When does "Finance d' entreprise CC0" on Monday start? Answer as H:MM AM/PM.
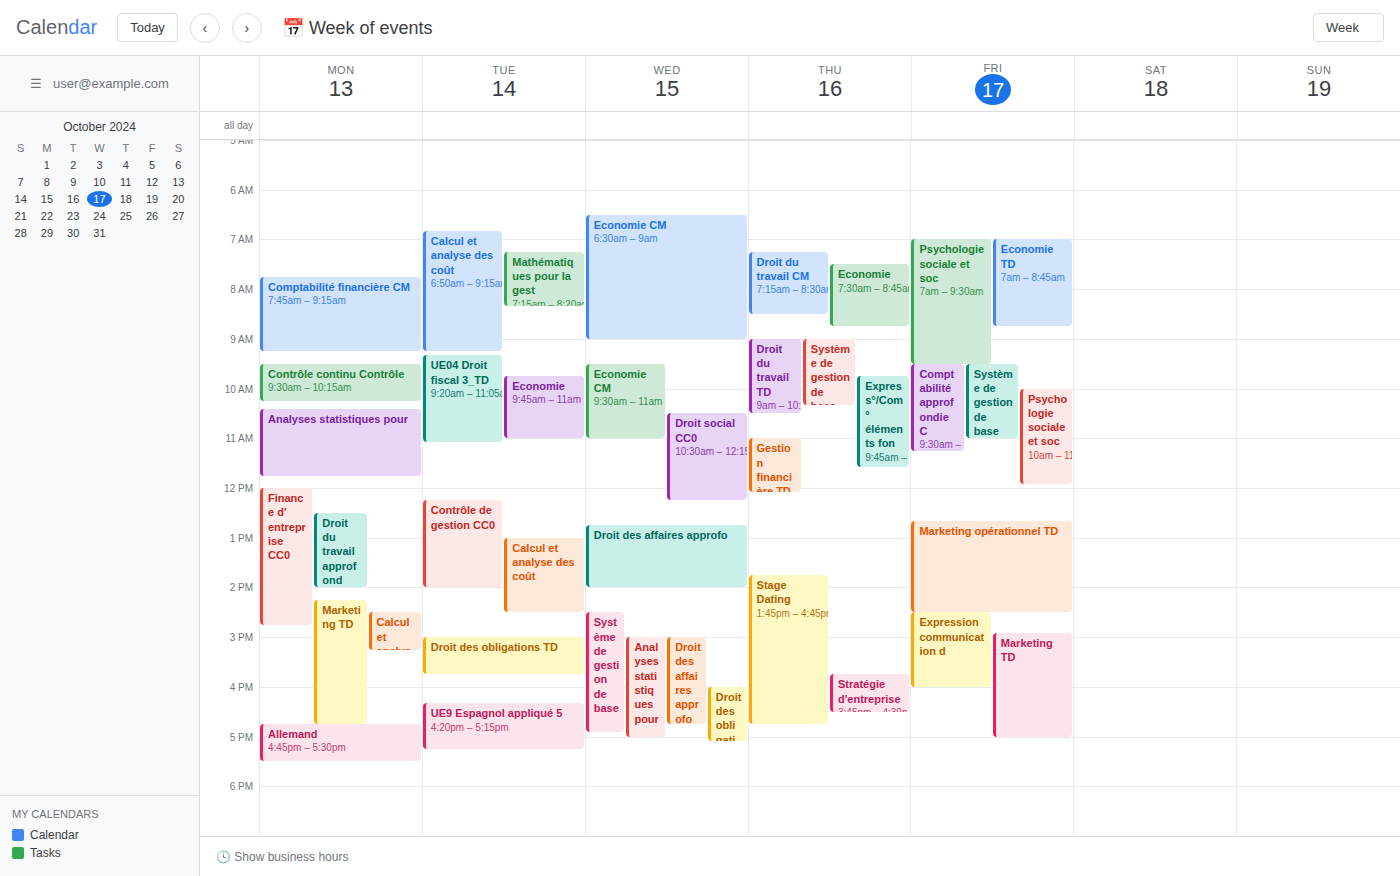
12:00 PM